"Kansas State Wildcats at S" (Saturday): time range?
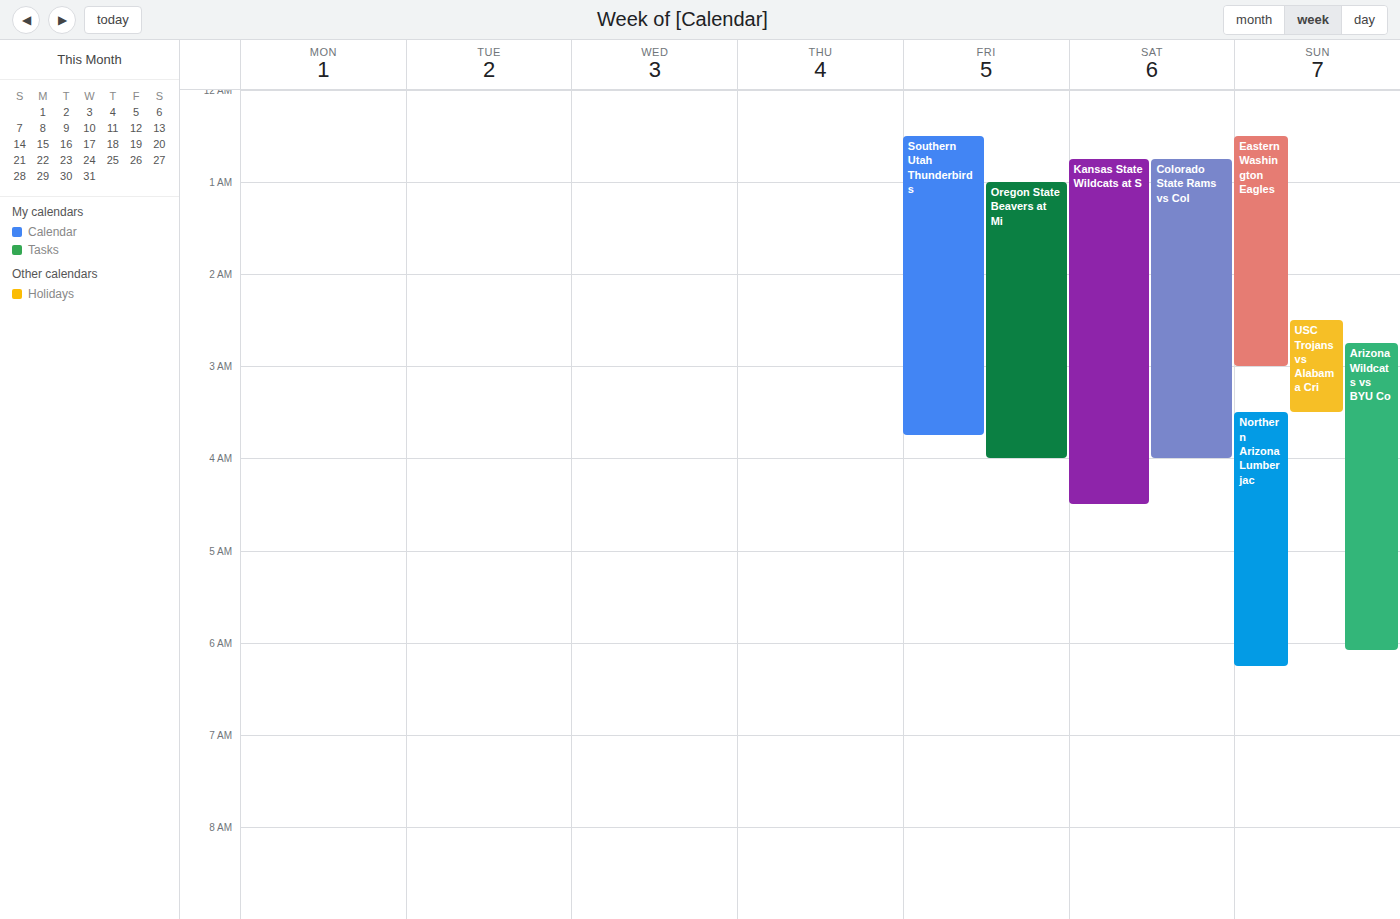
12:45 AM to 4:30 AM